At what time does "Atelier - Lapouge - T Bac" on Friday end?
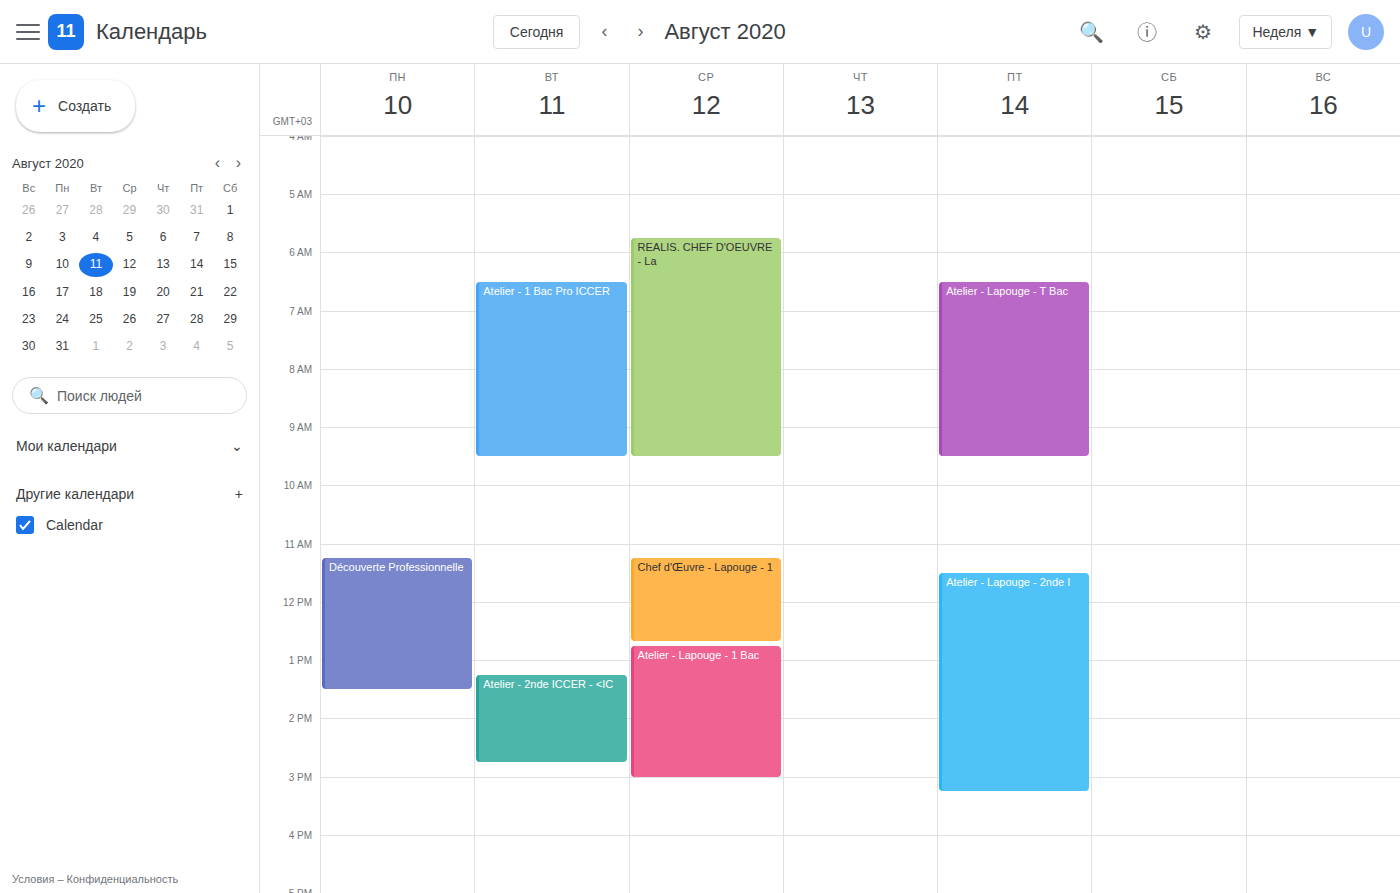
09:30